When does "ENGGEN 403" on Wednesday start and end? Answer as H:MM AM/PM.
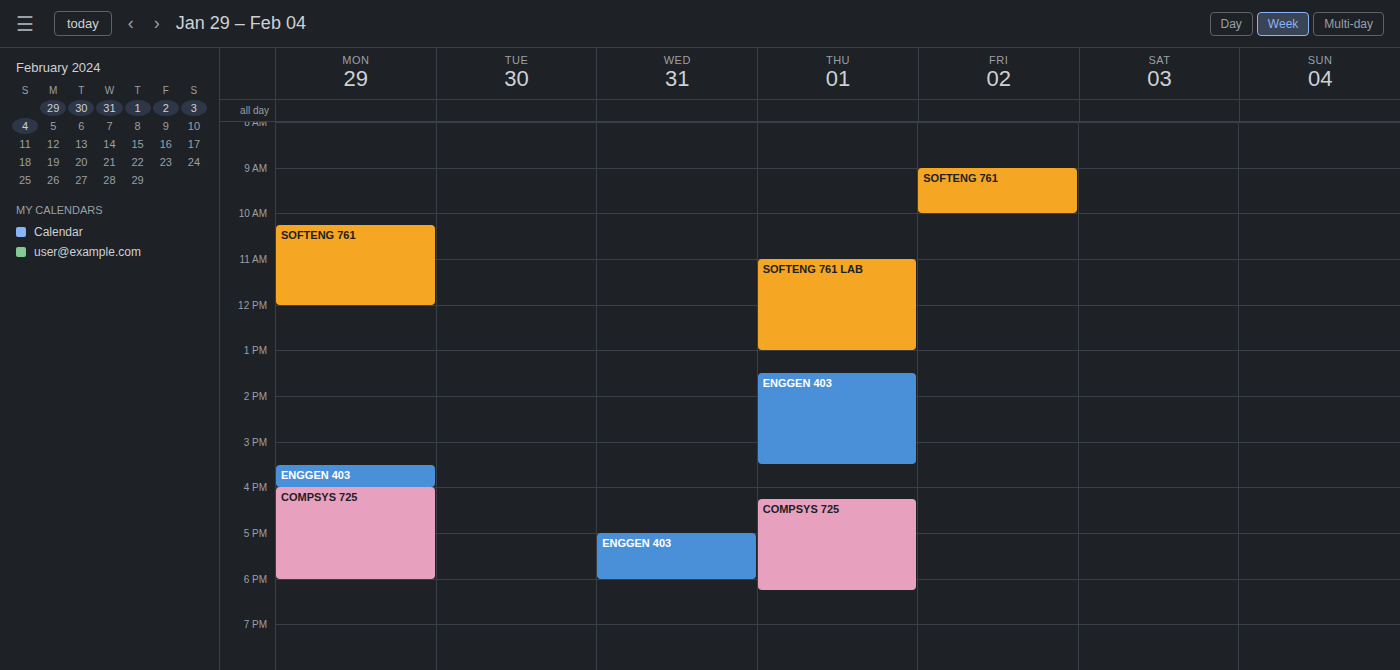
5:00 PM to 6:00 PM